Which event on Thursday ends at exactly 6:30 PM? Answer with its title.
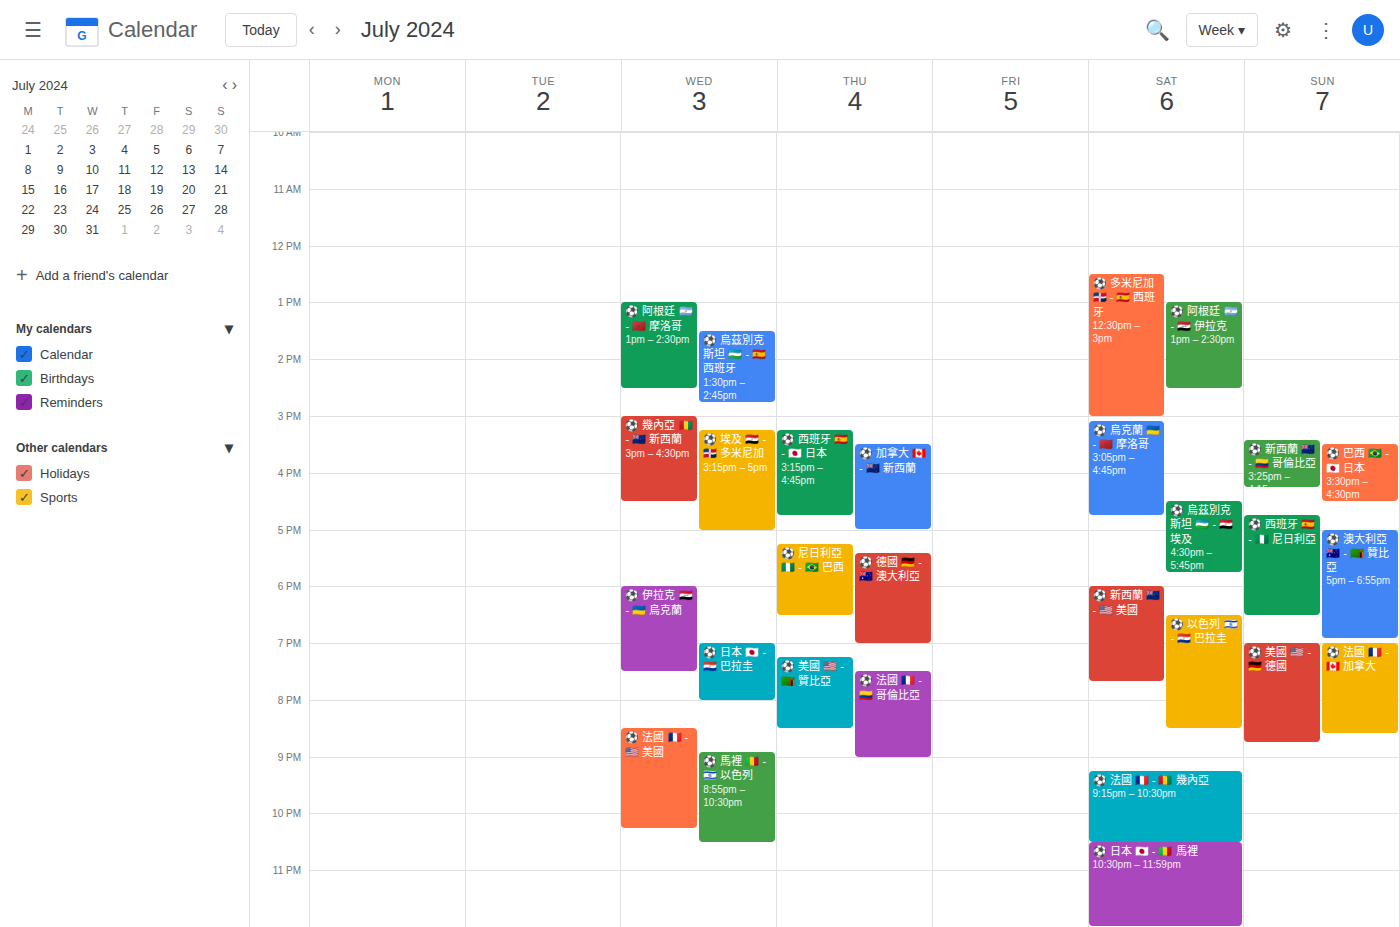
"⚽ 尼日利亞 🇳🇬 - 🇧🇷 巴西"